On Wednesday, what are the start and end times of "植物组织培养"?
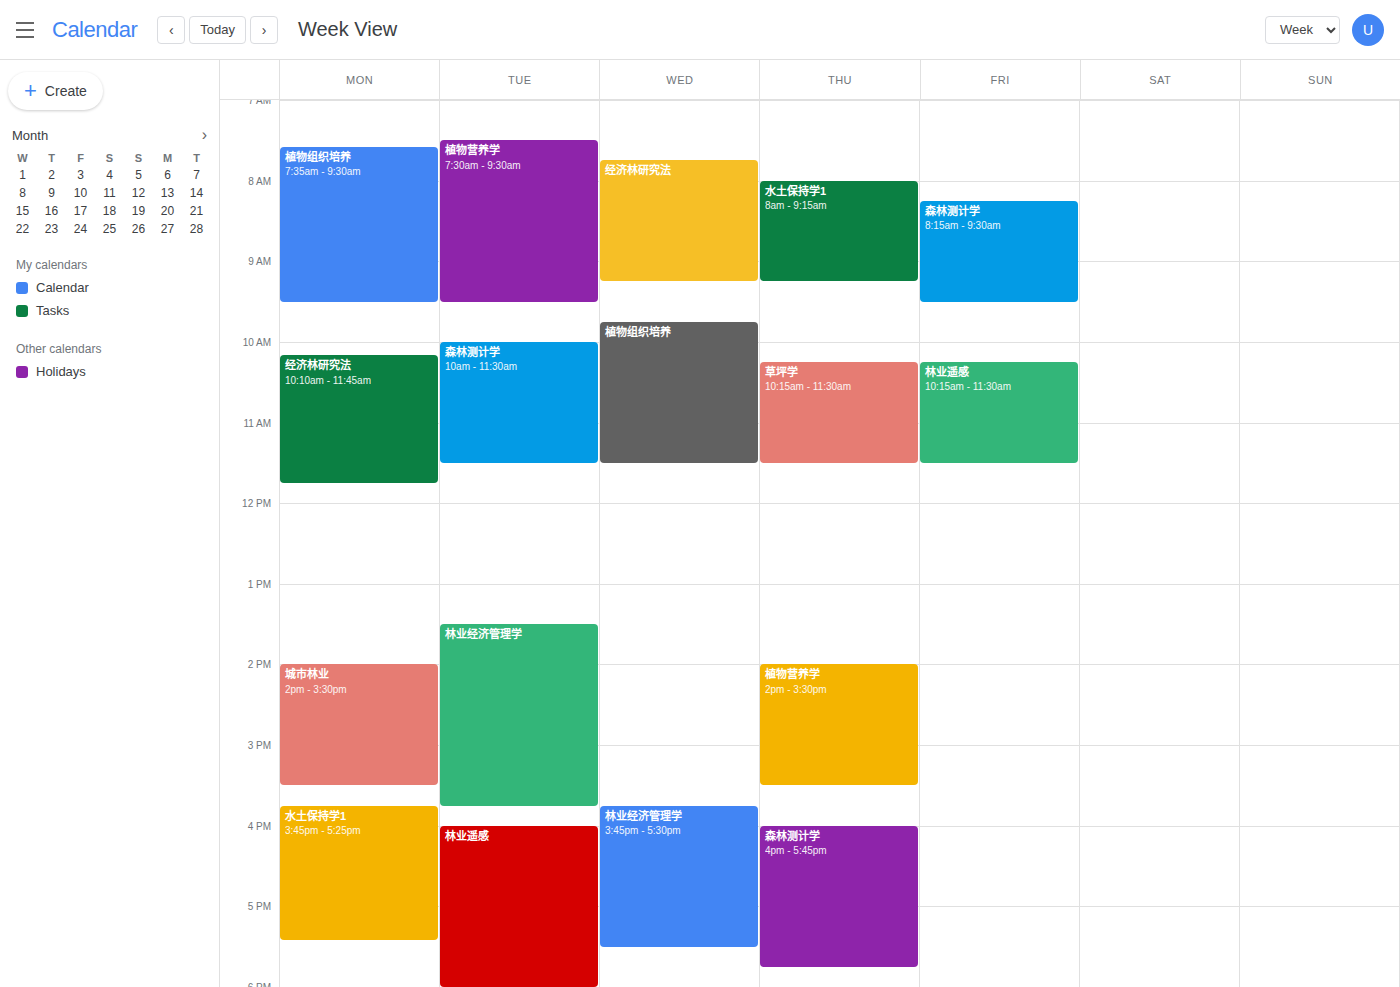
09:45 to 11:30